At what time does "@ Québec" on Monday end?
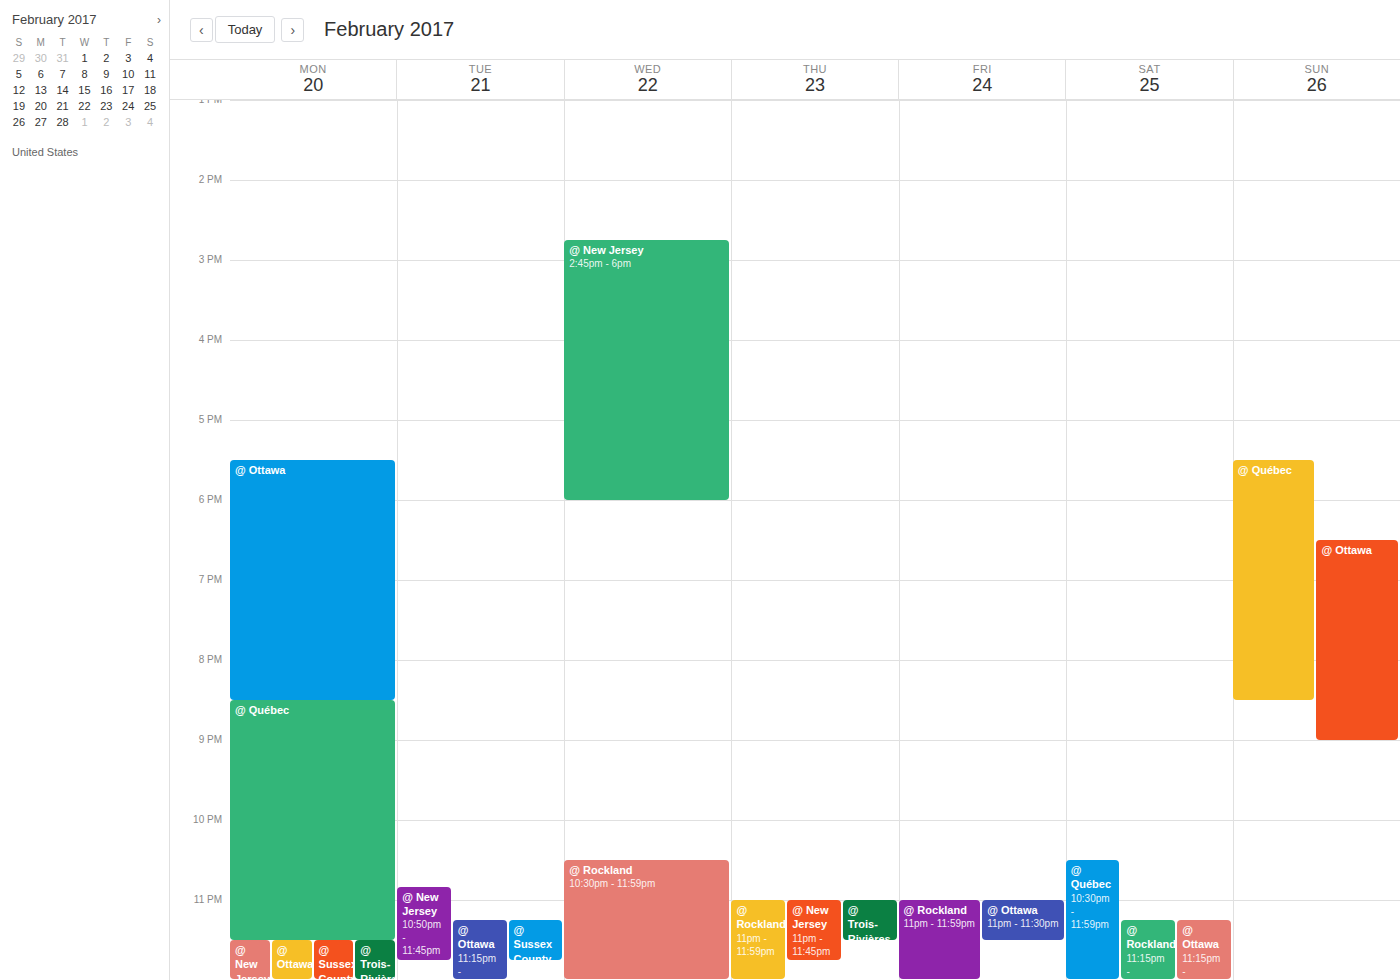
11:30 PM